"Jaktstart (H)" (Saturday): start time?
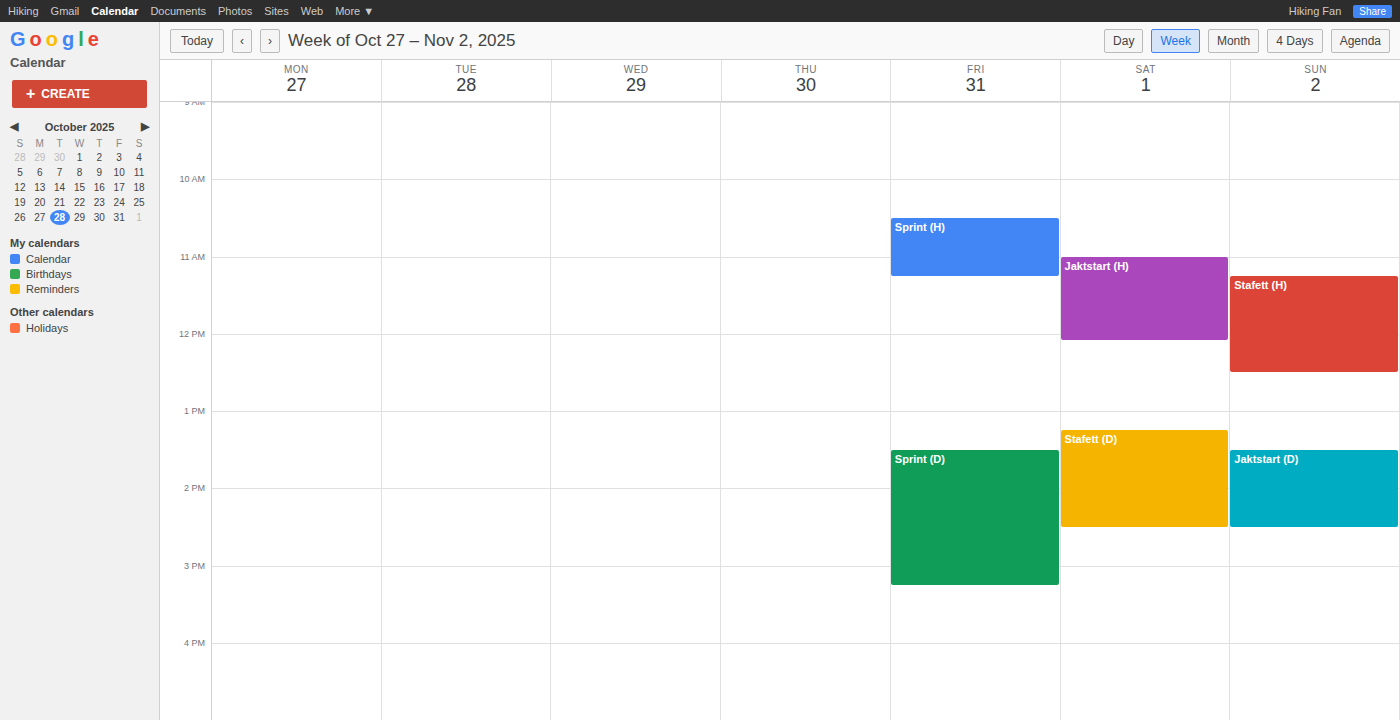
11:00